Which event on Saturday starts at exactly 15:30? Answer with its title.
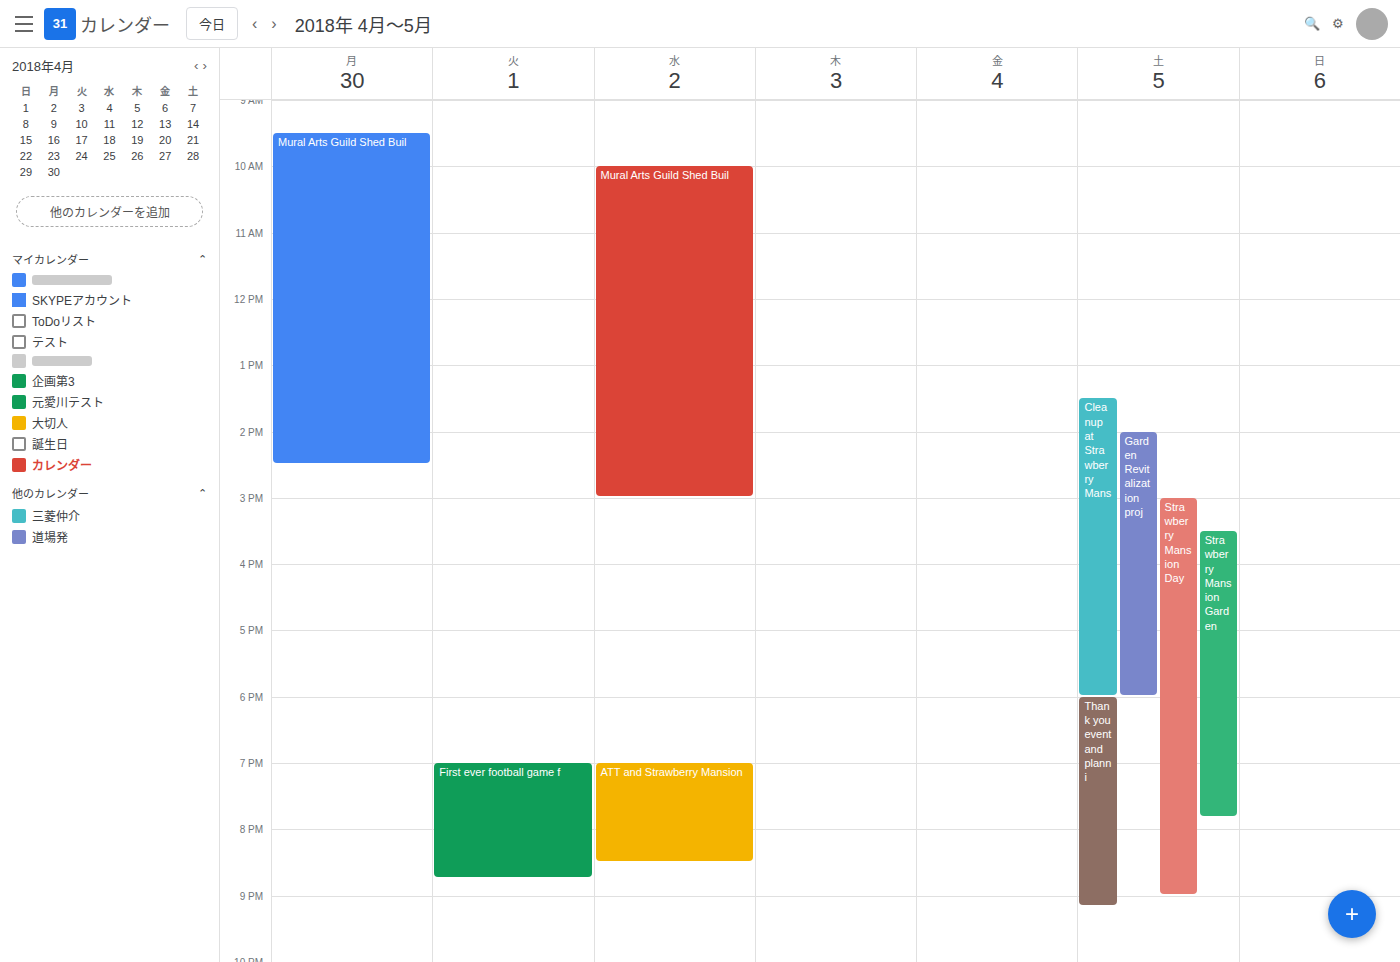
"Strawberry Mansion Garden"